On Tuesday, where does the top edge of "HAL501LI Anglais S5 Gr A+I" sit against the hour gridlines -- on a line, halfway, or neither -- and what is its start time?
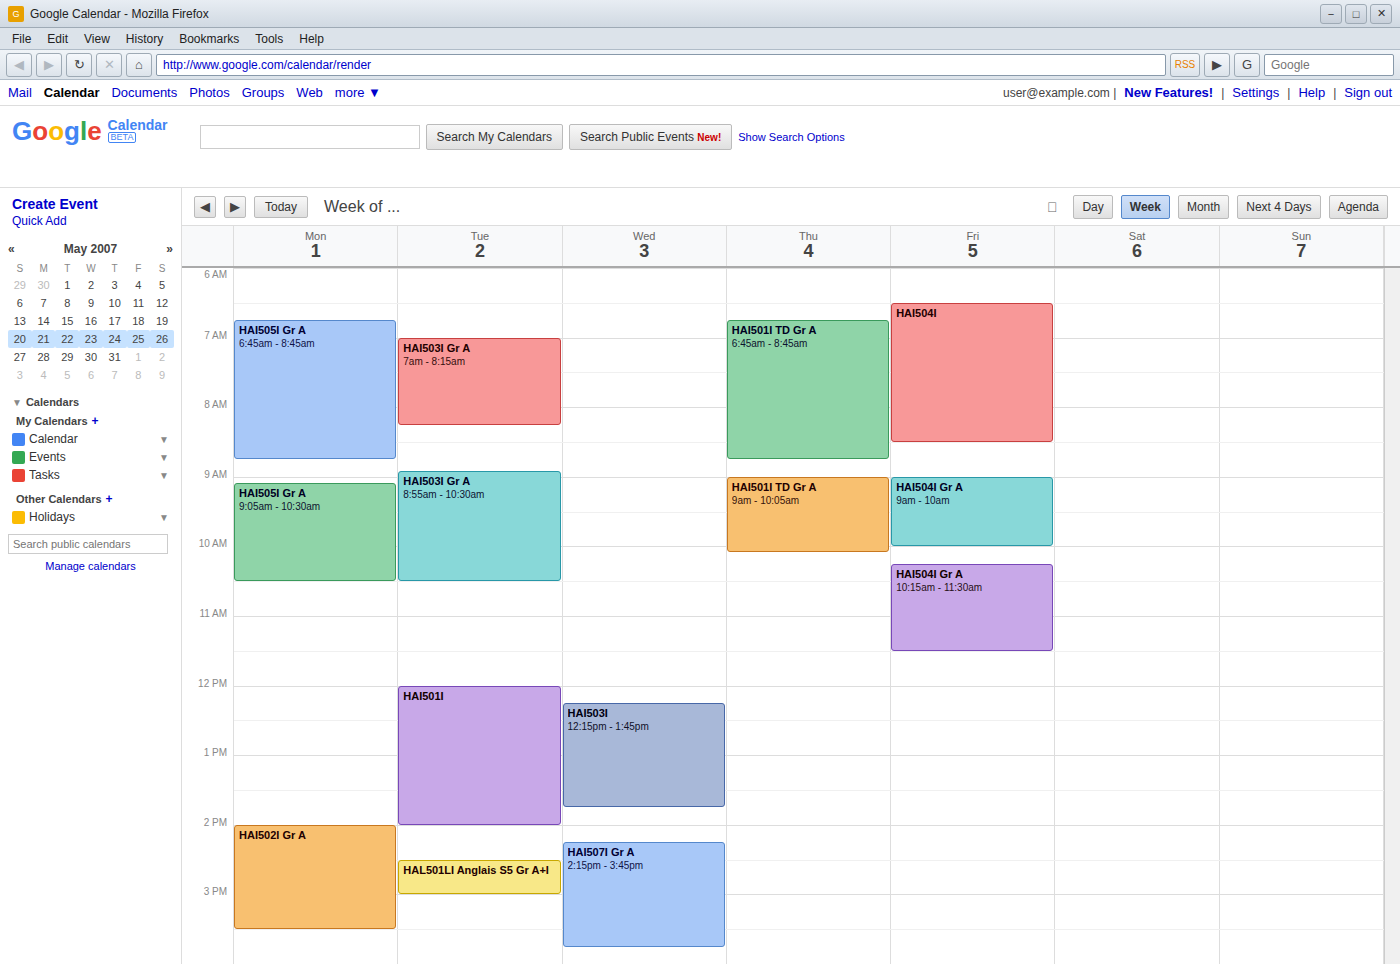
2:30 PM -- halfway between the 2 PM and 3 PM lines.